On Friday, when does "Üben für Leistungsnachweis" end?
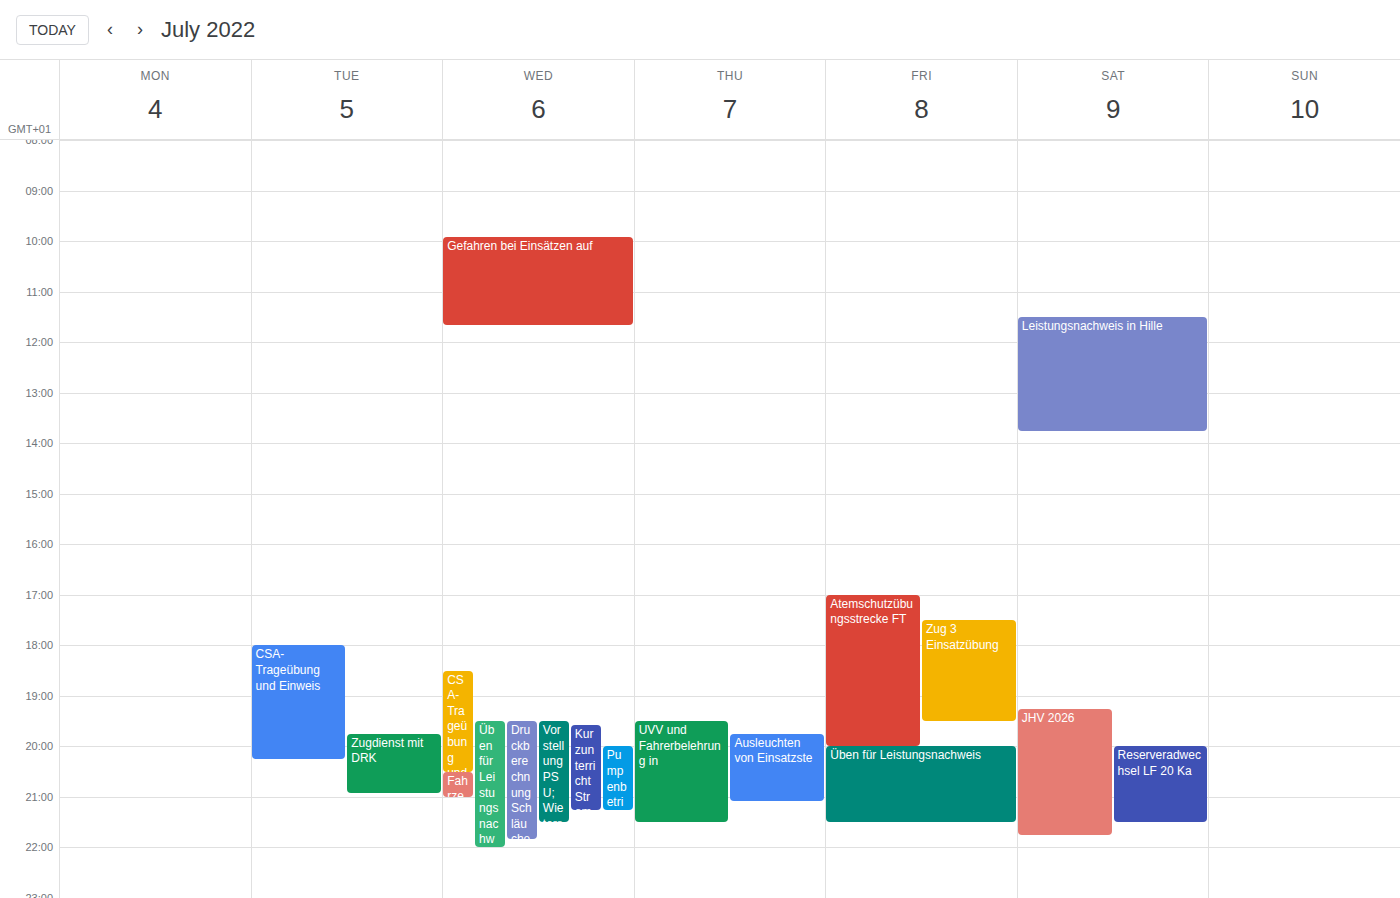
9:30 PM